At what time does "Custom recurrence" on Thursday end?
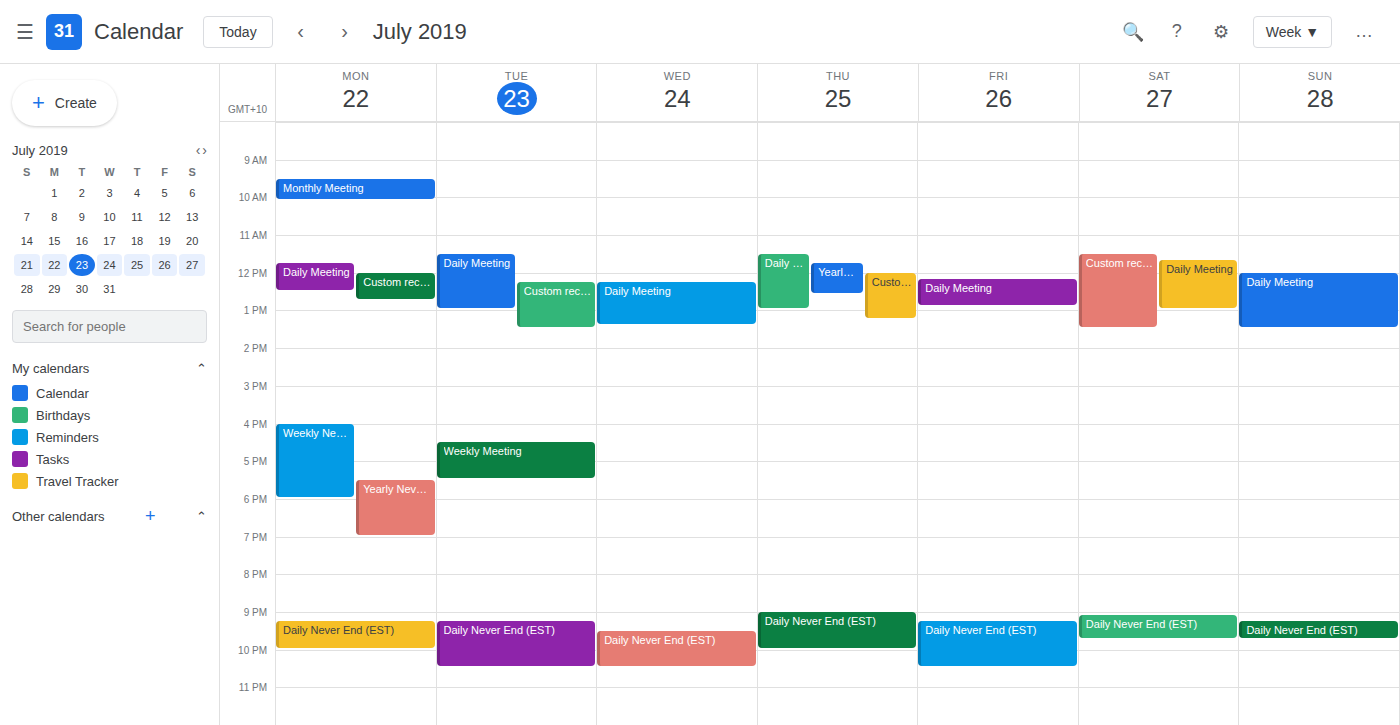
1:15 PM